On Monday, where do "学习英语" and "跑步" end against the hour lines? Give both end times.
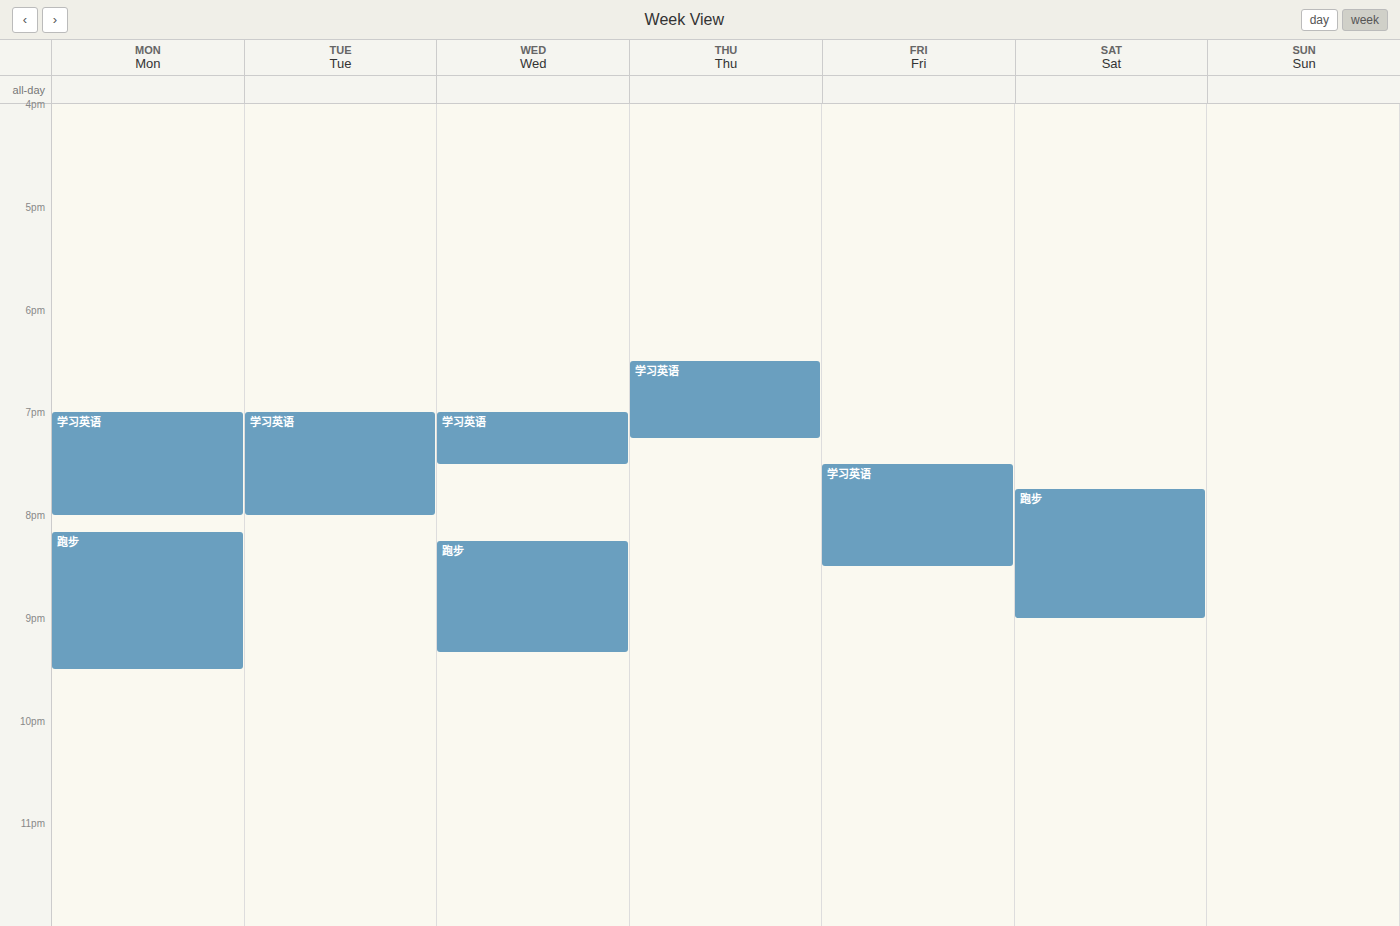
"学习英语": 8:00 PM, exactly on the 8 PM line. "跑步": 9:30 PM, halfway between the 9 PM and 10 PM lines.